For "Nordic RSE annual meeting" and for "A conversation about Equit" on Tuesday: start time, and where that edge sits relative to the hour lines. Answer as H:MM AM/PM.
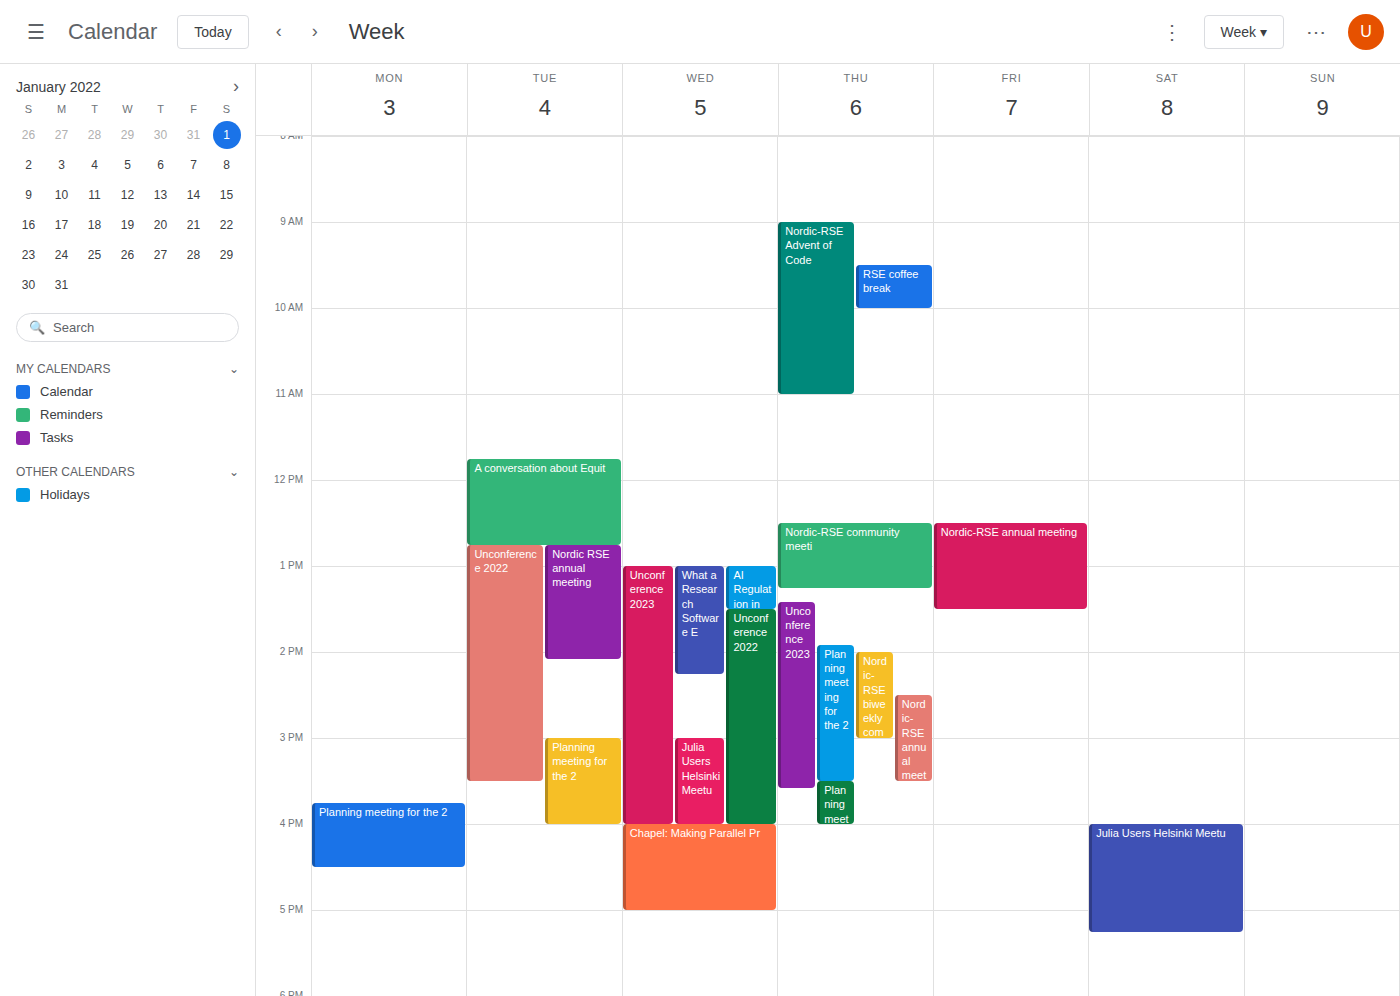
"Nordic RSE annual meeting": 12:45 PM, neither: three quarters of the way from the 12 PM line to the 1 PM line. "A conversation about Equit": 11:45 AM, neither: three quarters of the way from the 11 AM line to the 12 PM line.